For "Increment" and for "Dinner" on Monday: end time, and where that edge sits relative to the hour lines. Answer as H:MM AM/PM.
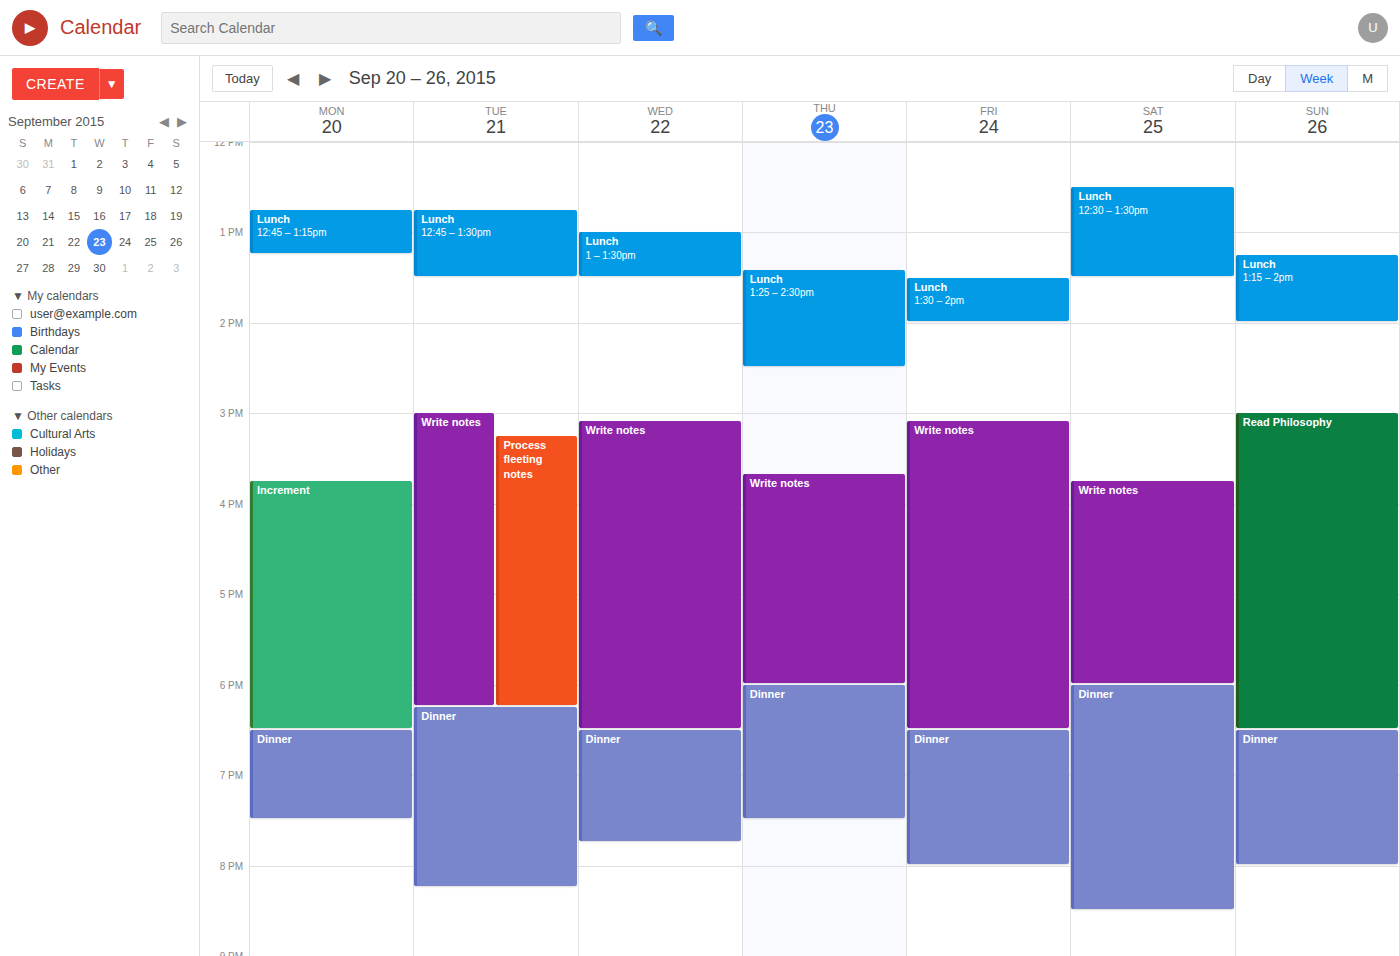
"Increment": 6:30 PM, halfway between the 6 PM and 7 PM lines. "Dinner": 7:30 PM, halfway between the 7 PM and 8 PM lines.